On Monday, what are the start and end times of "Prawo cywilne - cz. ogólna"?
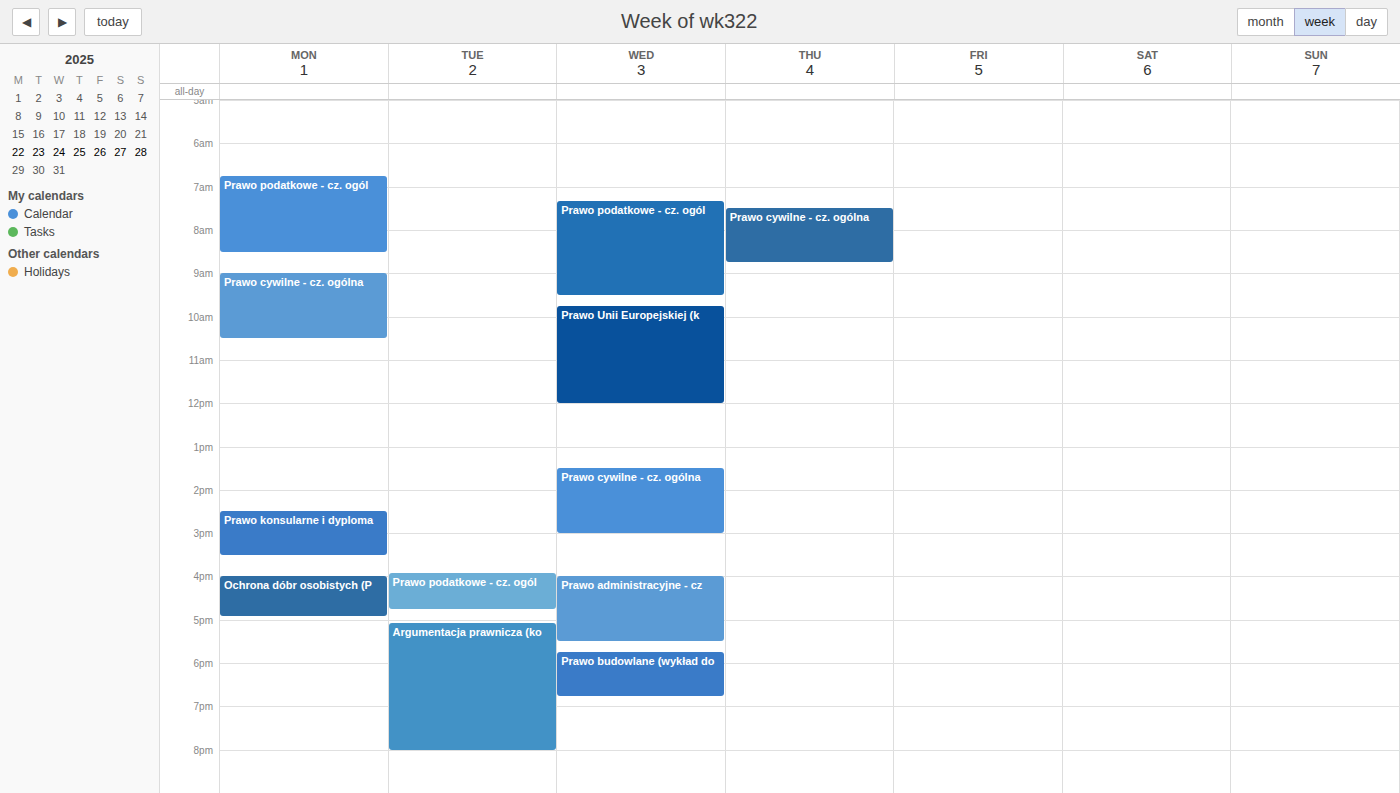
9:00 AM to 10:30 AM